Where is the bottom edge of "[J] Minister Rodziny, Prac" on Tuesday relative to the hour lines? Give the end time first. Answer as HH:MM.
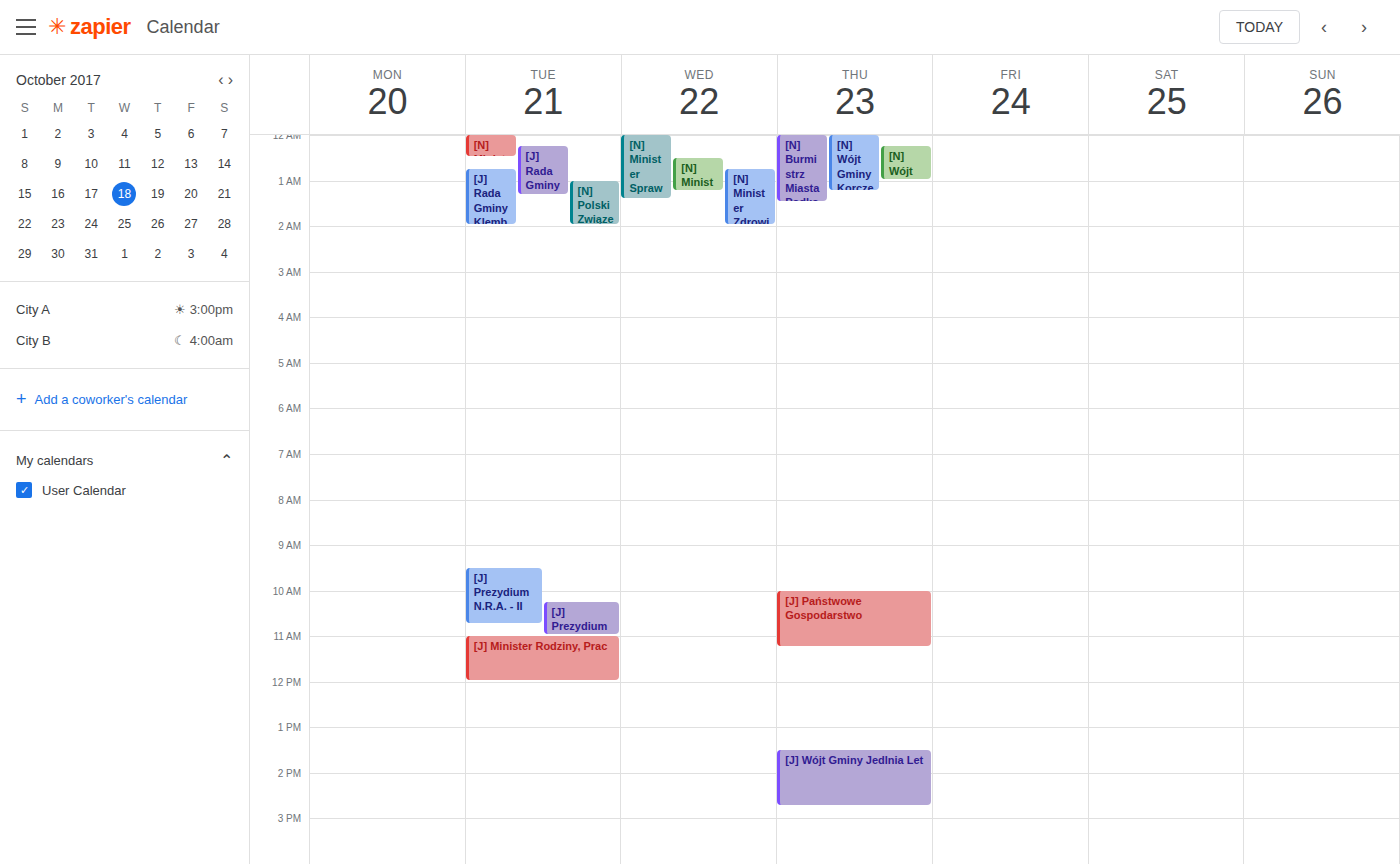
12:00 -- exactly on the 12:00 line.